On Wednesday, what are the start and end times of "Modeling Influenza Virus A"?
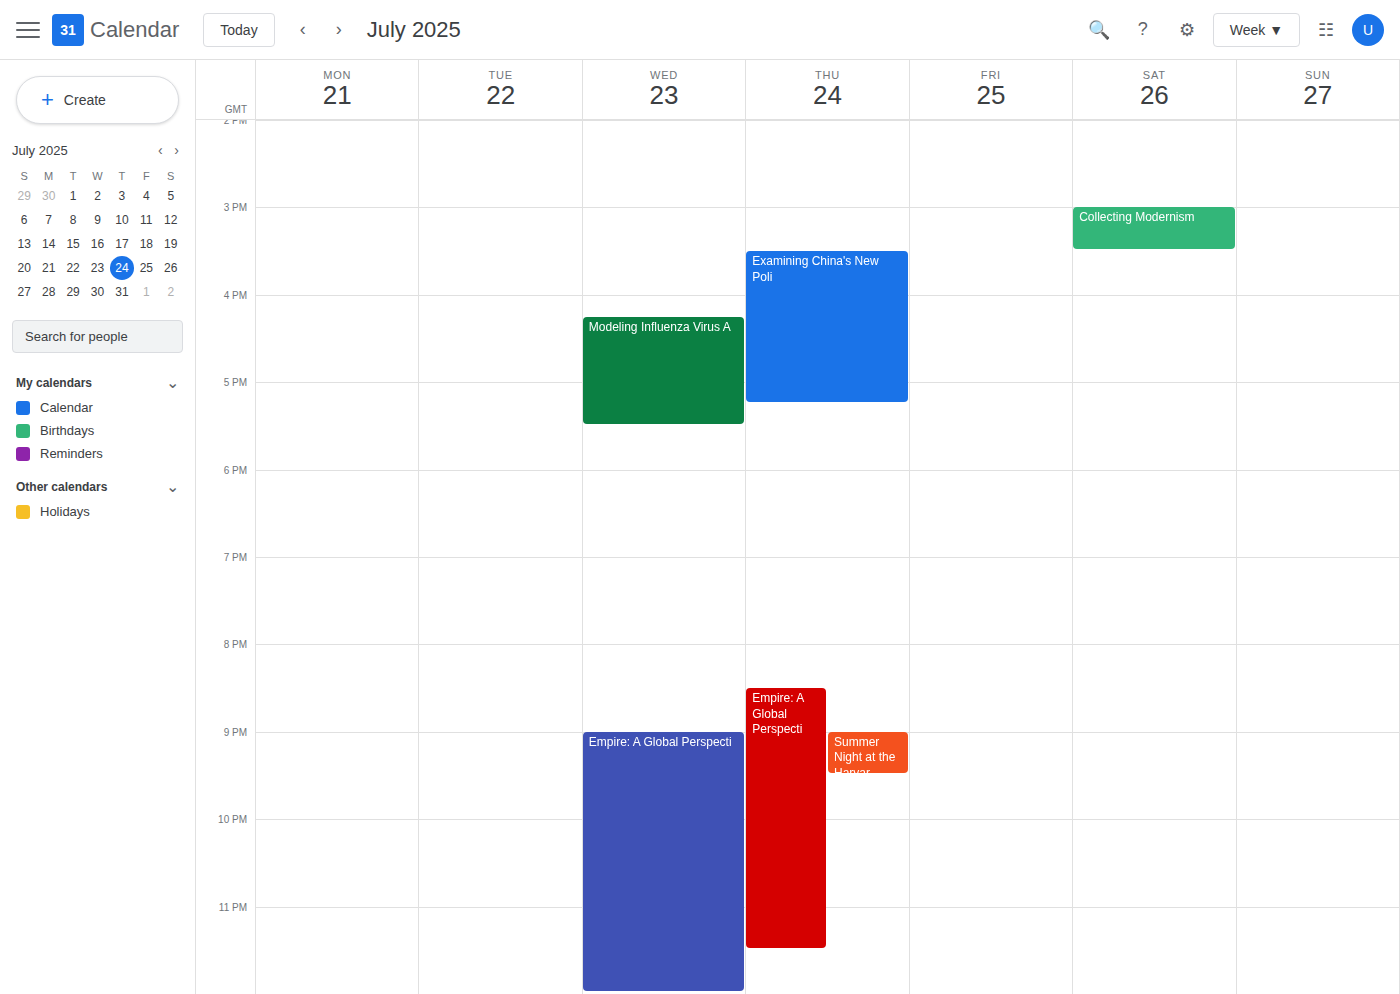
4:15 PM to 5:30 PM